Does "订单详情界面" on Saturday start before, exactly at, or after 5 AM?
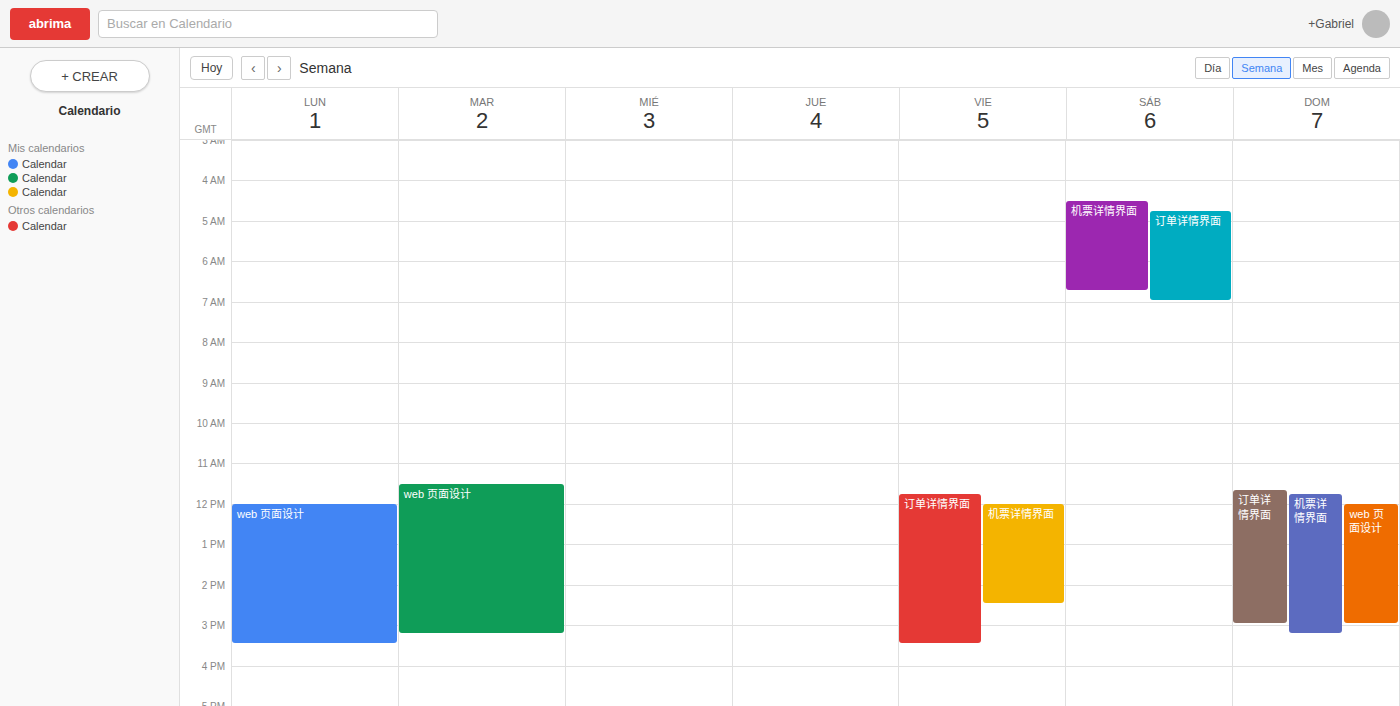
4:45 AM -- before 5 AM, 15 minutes above the 5 AM line.